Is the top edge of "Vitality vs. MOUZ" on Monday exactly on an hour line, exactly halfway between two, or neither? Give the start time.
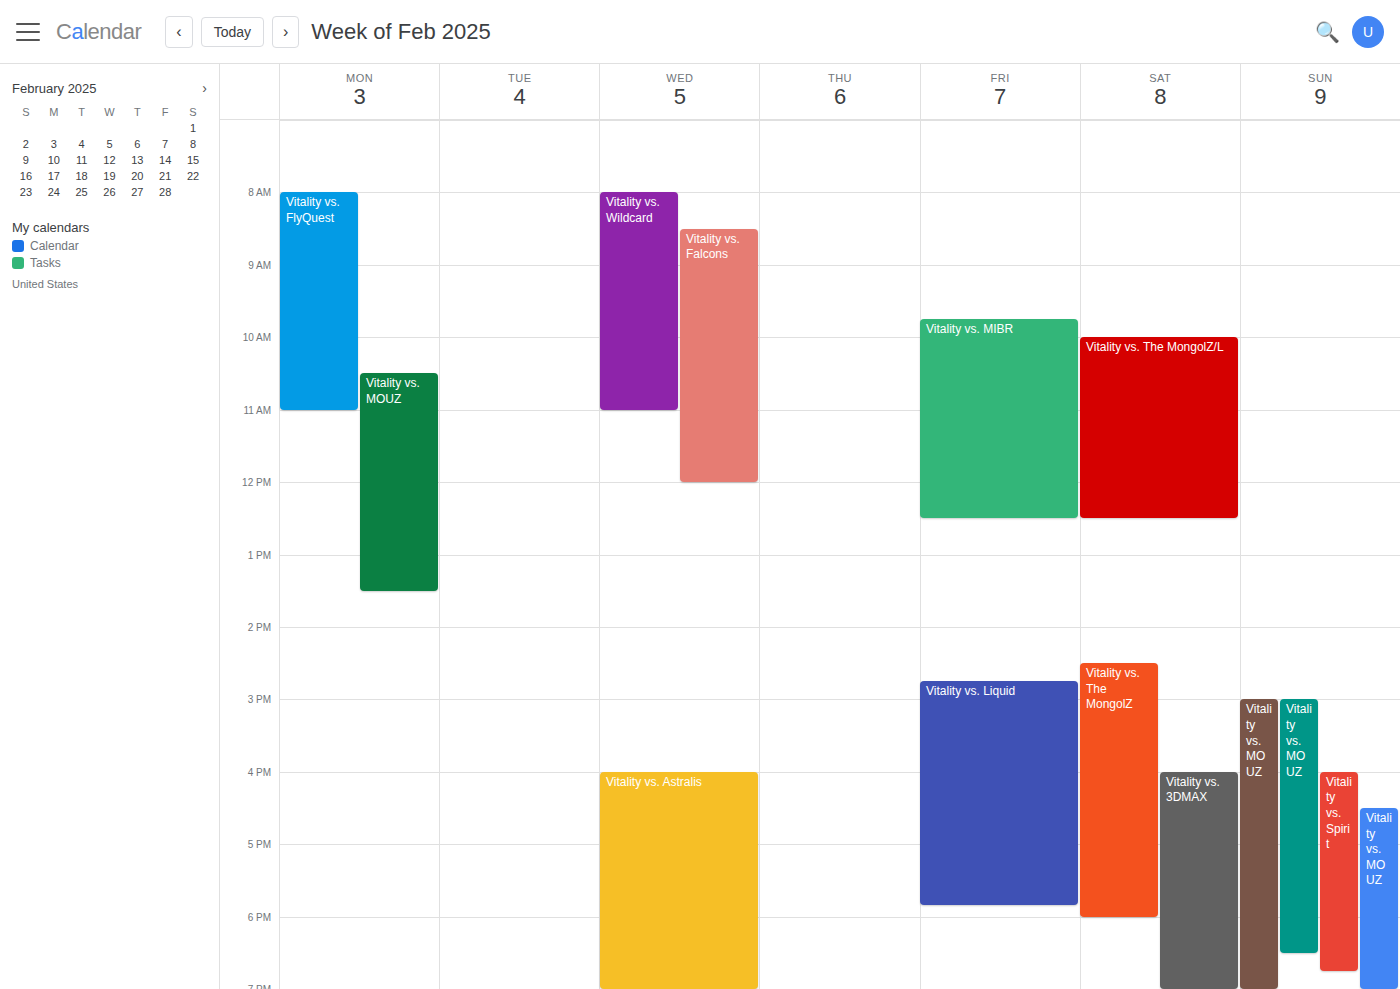
10:30 AM -- halfway between the 10 AM and 11 AM lines.